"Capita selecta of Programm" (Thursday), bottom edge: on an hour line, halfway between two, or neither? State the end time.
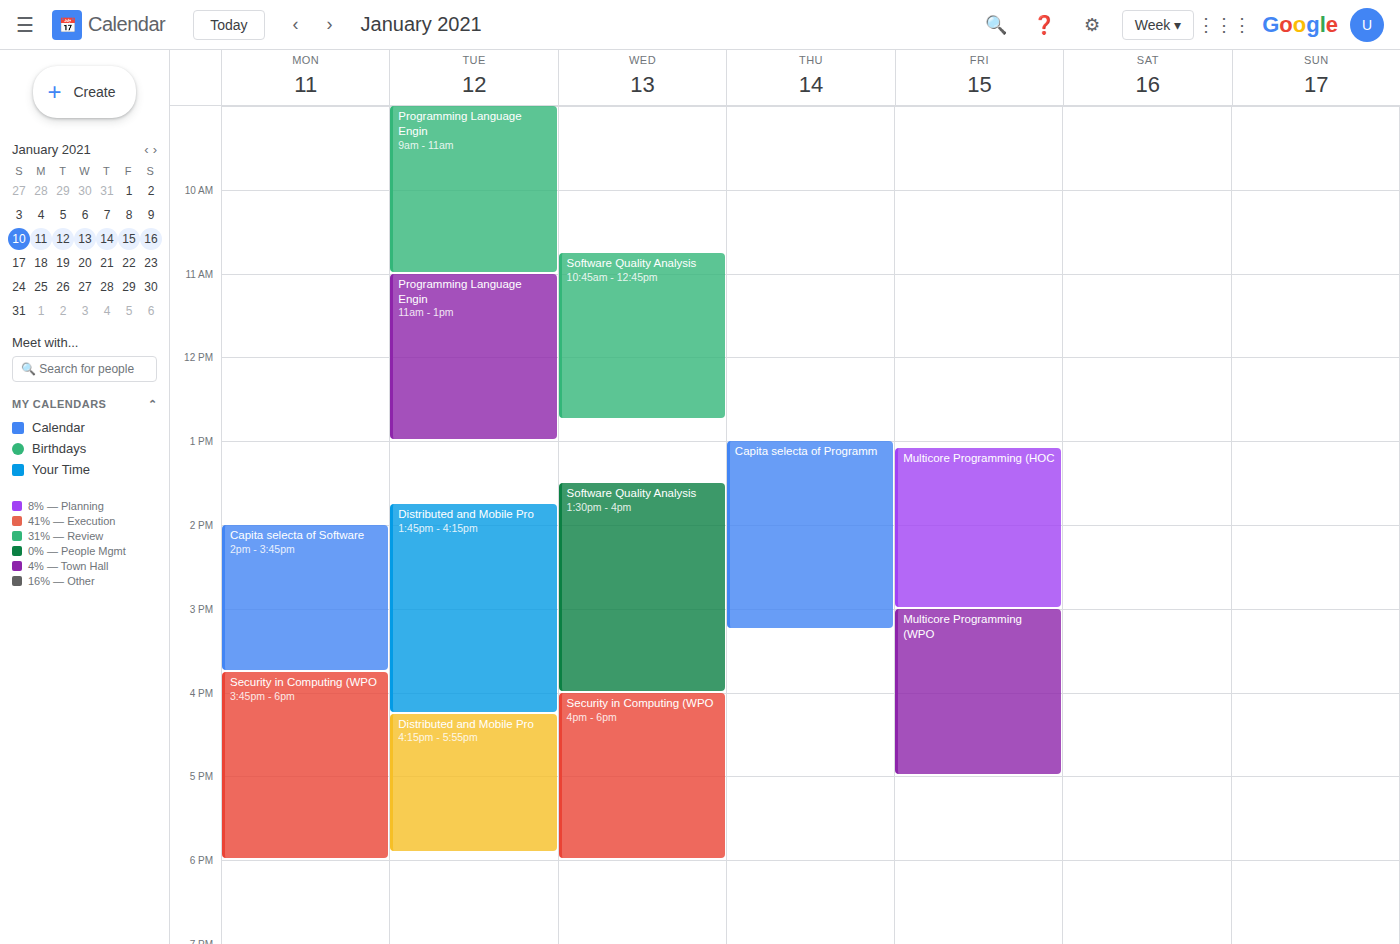
3:15 PM -- neither: a quarter of the way from the 3 PM line to the 4 PM line.